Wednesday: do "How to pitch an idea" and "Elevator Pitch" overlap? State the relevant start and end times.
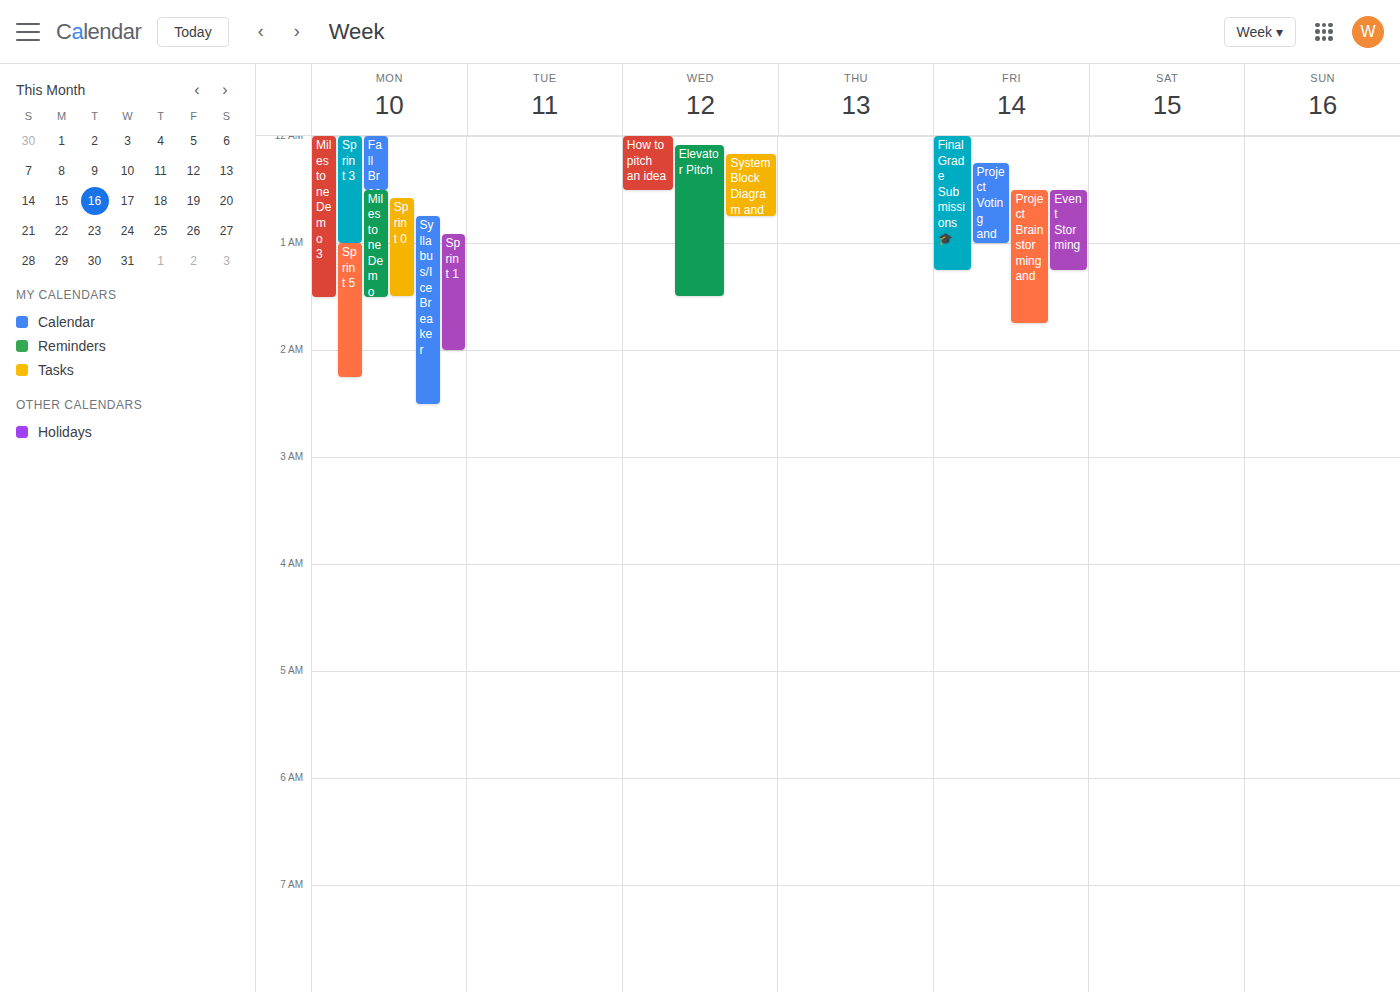
"Elevator Pitch" starts at 12:05 AM, before "How to pitch an idea" ends at 12:30 AM -- they overlap.